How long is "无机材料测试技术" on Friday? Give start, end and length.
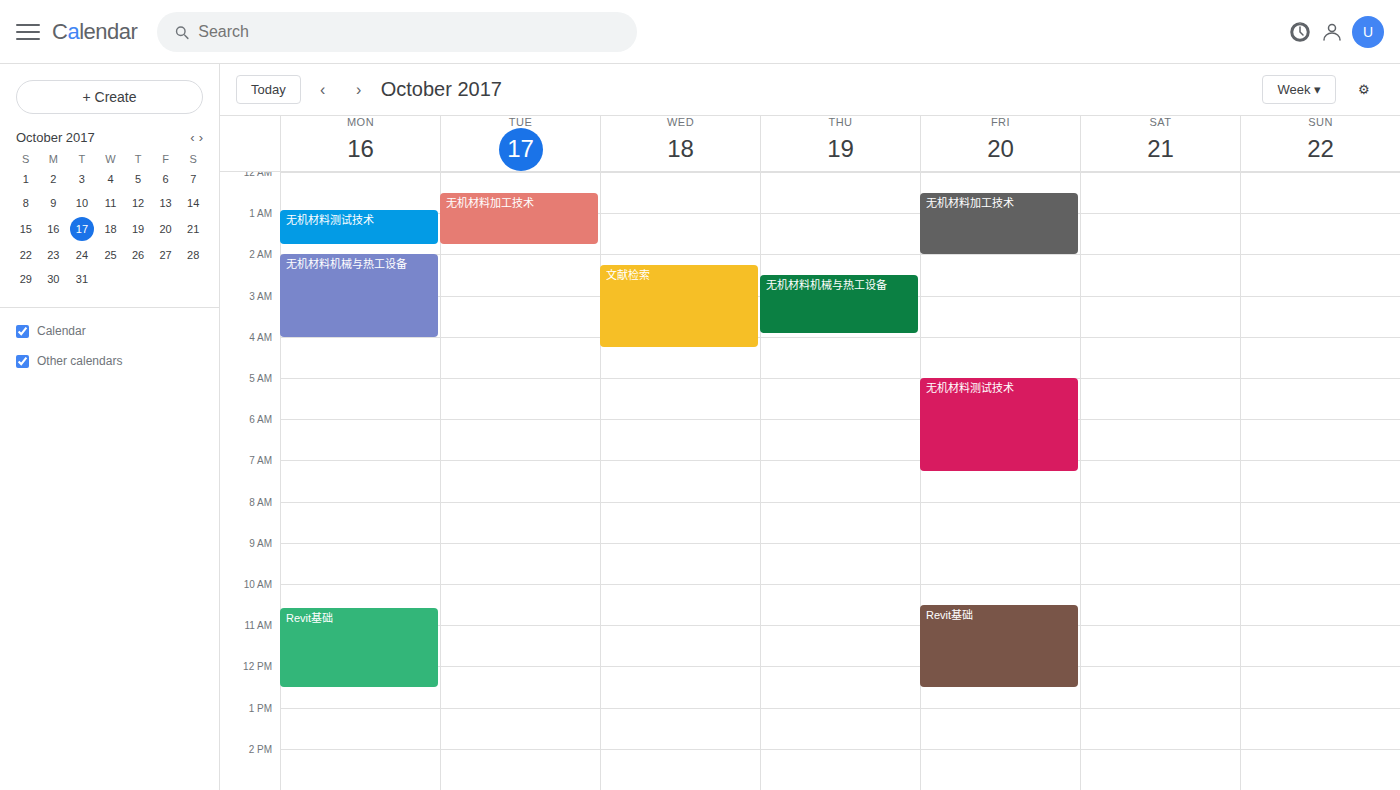
5:00 AM to 7:15 AM, 2 hours 15 minutes